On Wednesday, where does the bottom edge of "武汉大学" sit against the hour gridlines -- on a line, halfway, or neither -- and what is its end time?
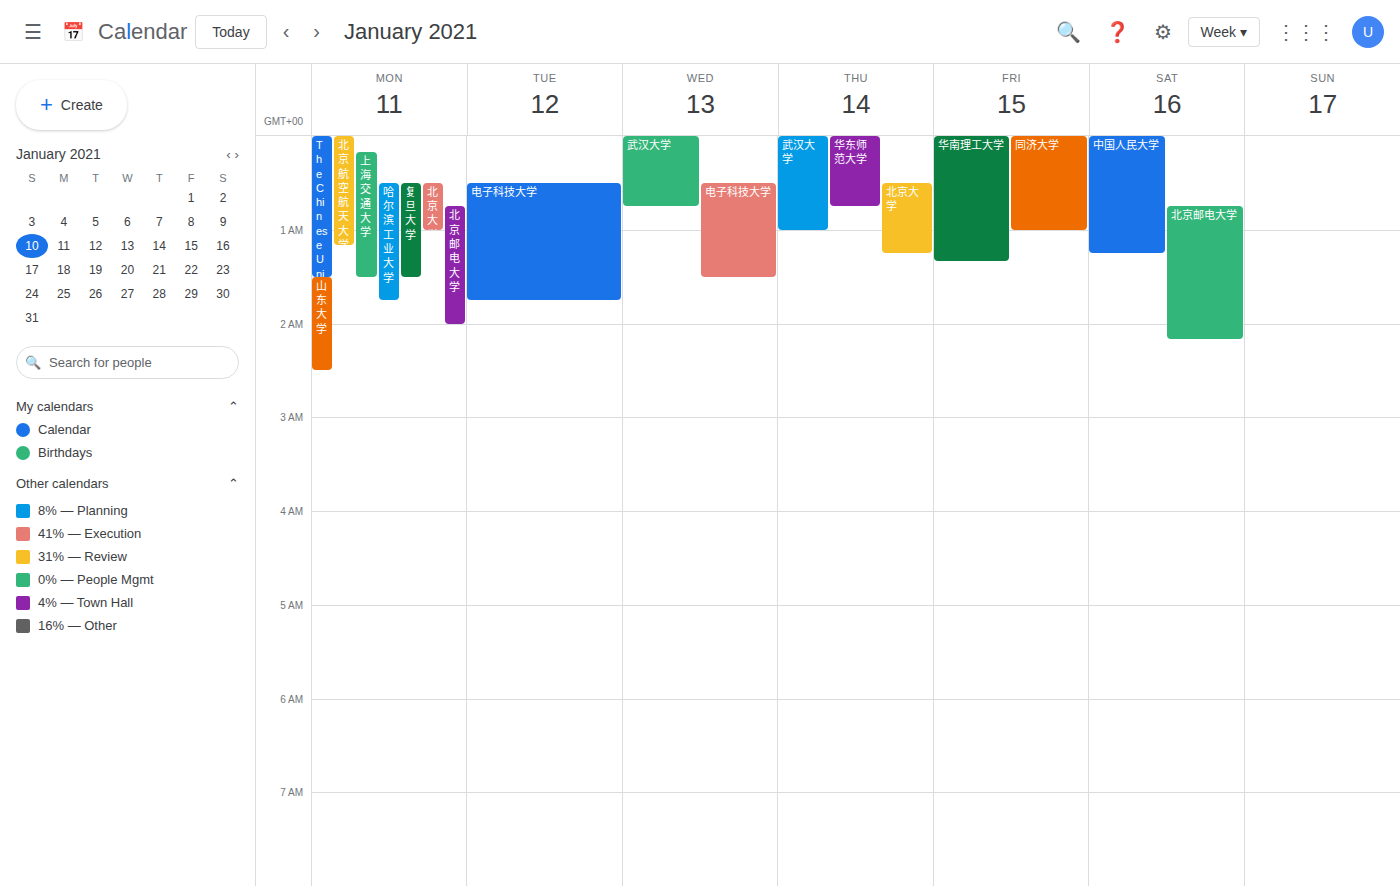
12:45 AM -- neither: three quarters of the way from the 12 AM line to the 1 AM line.